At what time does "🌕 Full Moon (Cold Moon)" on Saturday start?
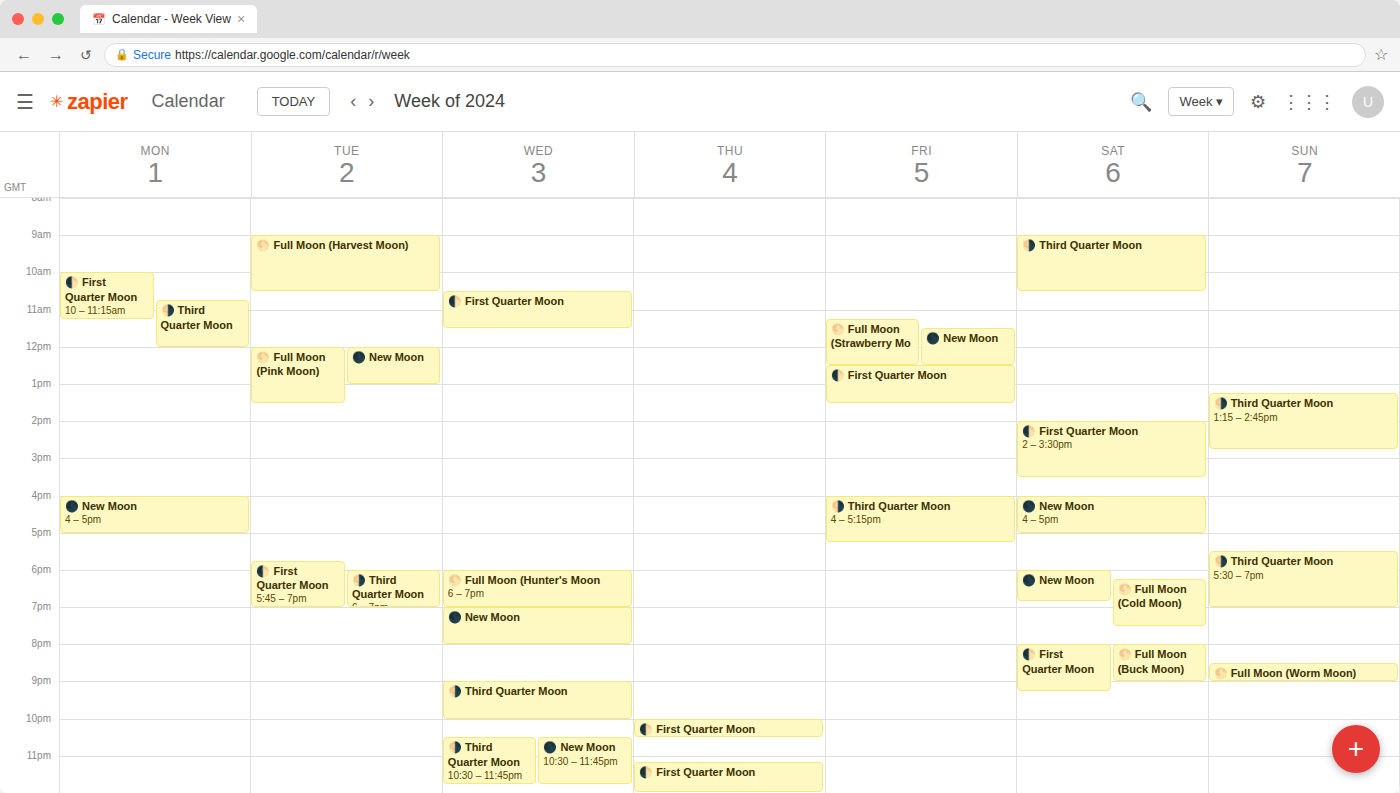
6:15 PM